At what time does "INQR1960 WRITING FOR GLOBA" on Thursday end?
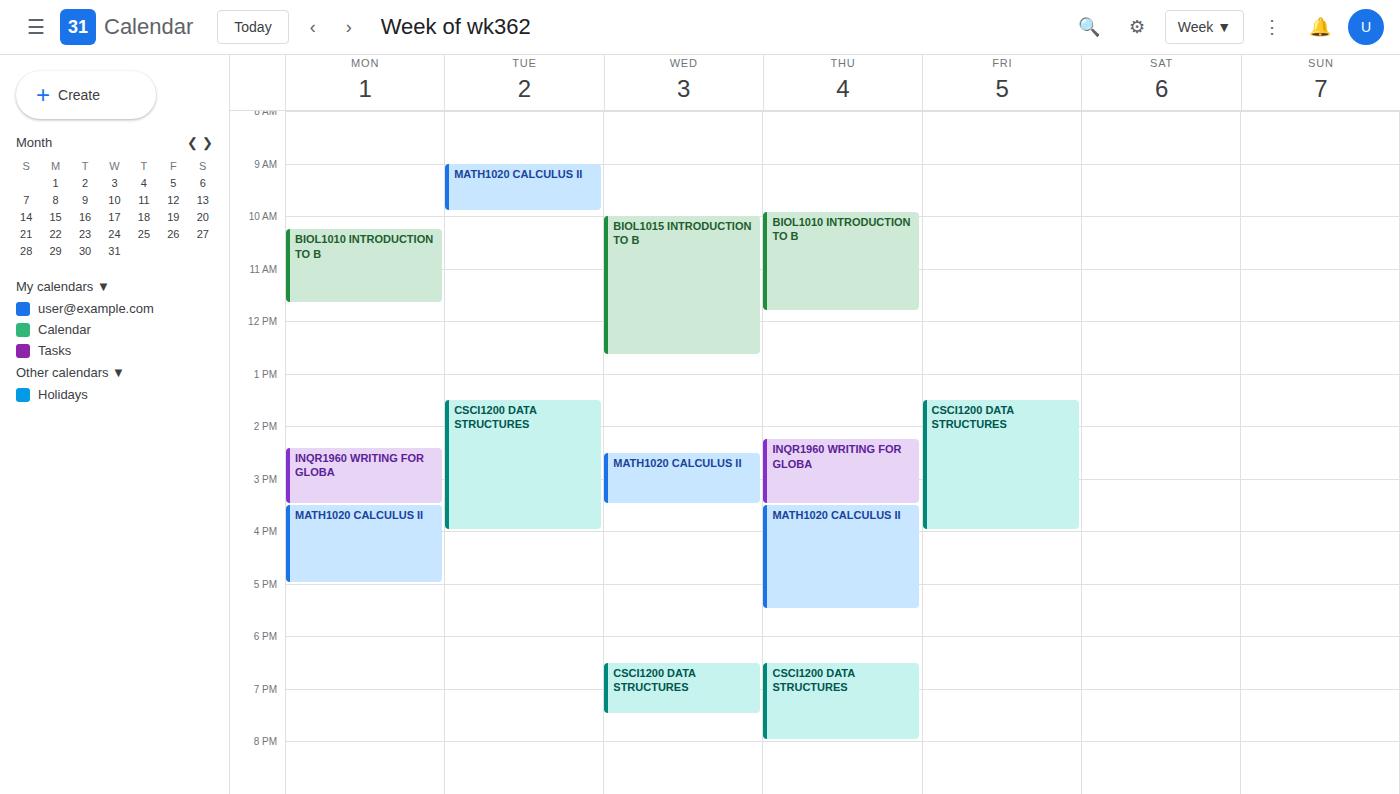
3:30 PM